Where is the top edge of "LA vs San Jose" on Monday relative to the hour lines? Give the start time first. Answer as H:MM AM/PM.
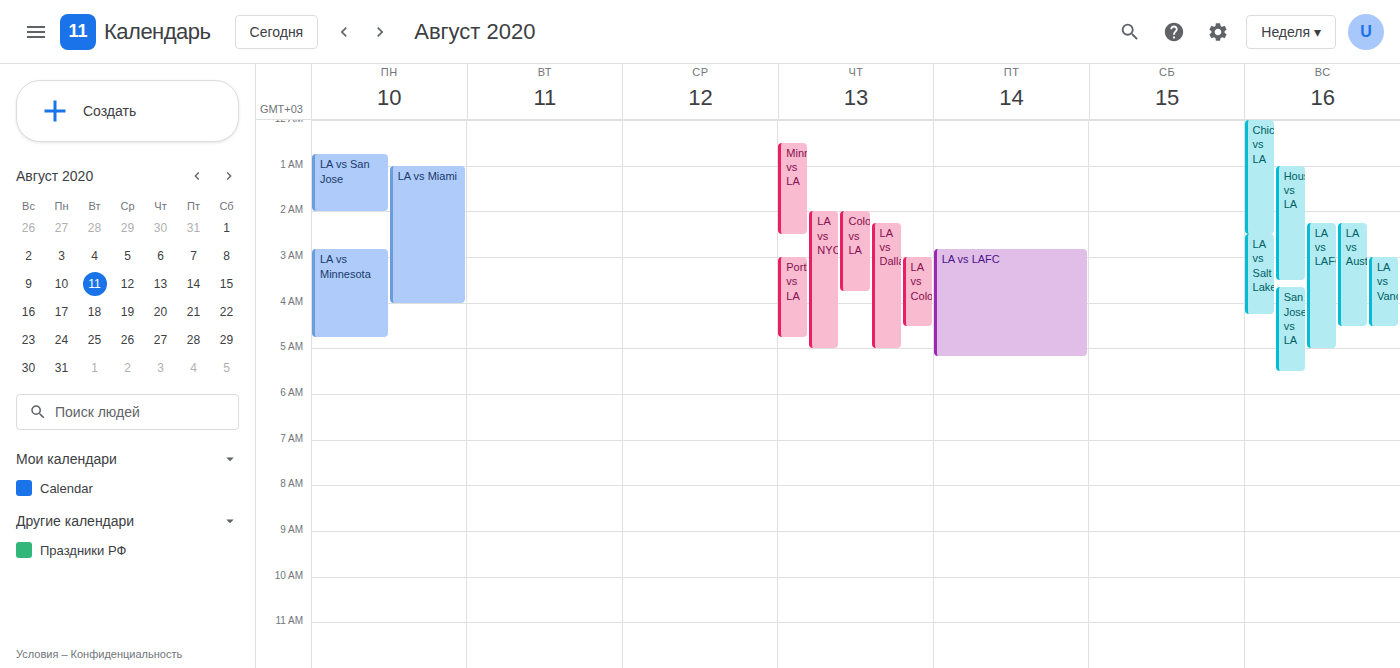
12:45 AM -- neither: three quarters of the way from the 12 AM line to the 1 AM line.